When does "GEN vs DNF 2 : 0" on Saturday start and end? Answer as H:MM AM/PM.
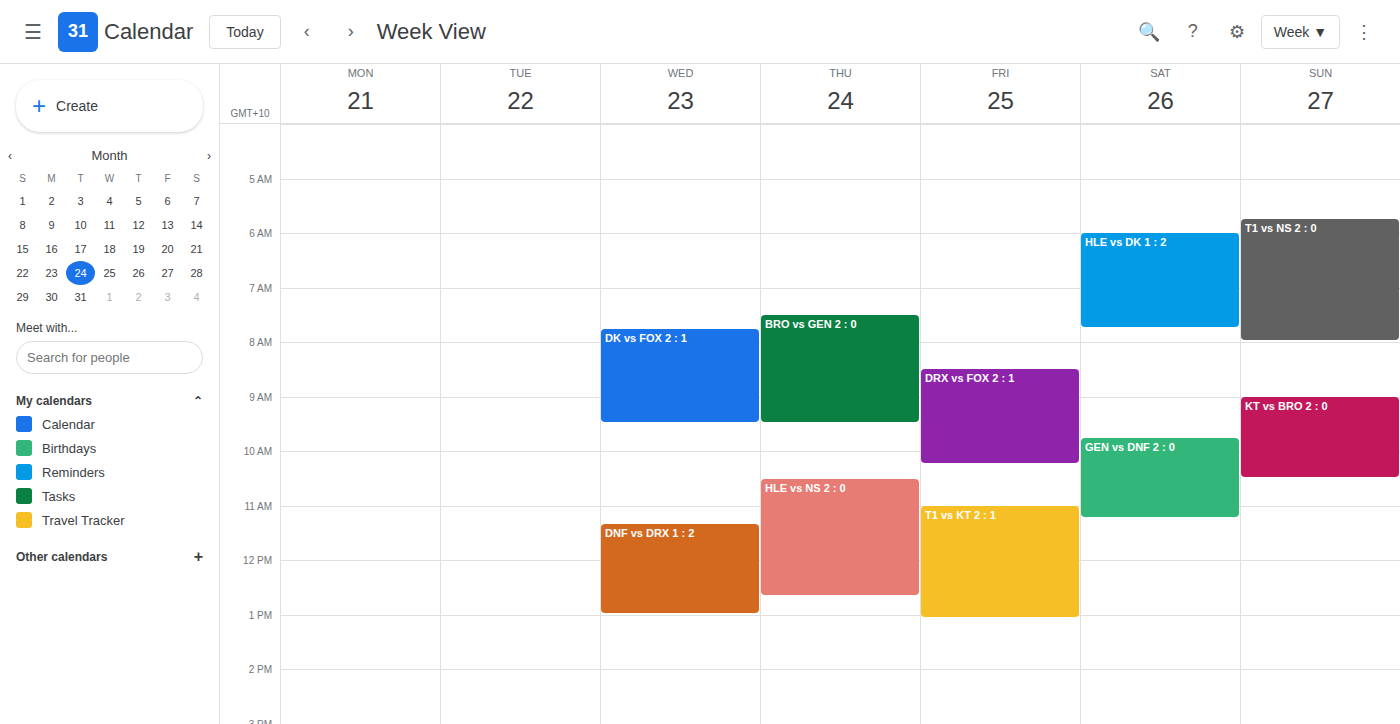
9:45 AM to 11:15 AM